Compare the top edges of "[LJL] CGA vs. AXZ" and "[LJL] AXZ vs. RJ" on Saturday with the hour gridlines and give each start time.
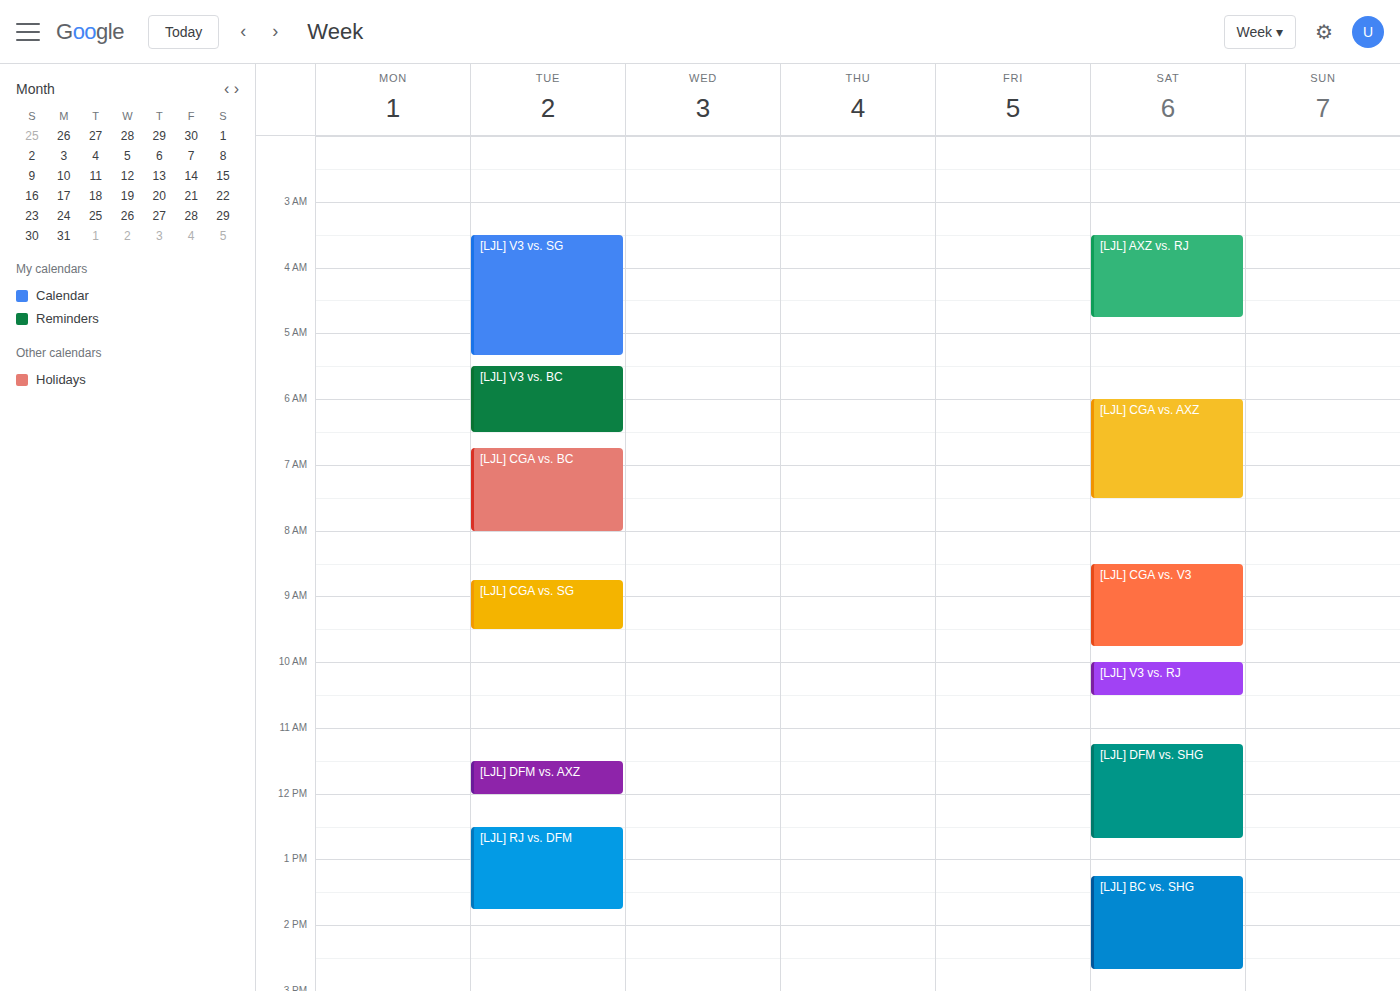
"[LJL] CGA vs. AXZ": 6:00 AM, exactly on the 6 AM line. "[LJL] AXZ vs. RJ": 3:30 AM, halfway between the 3 AM and 4 AM lines.